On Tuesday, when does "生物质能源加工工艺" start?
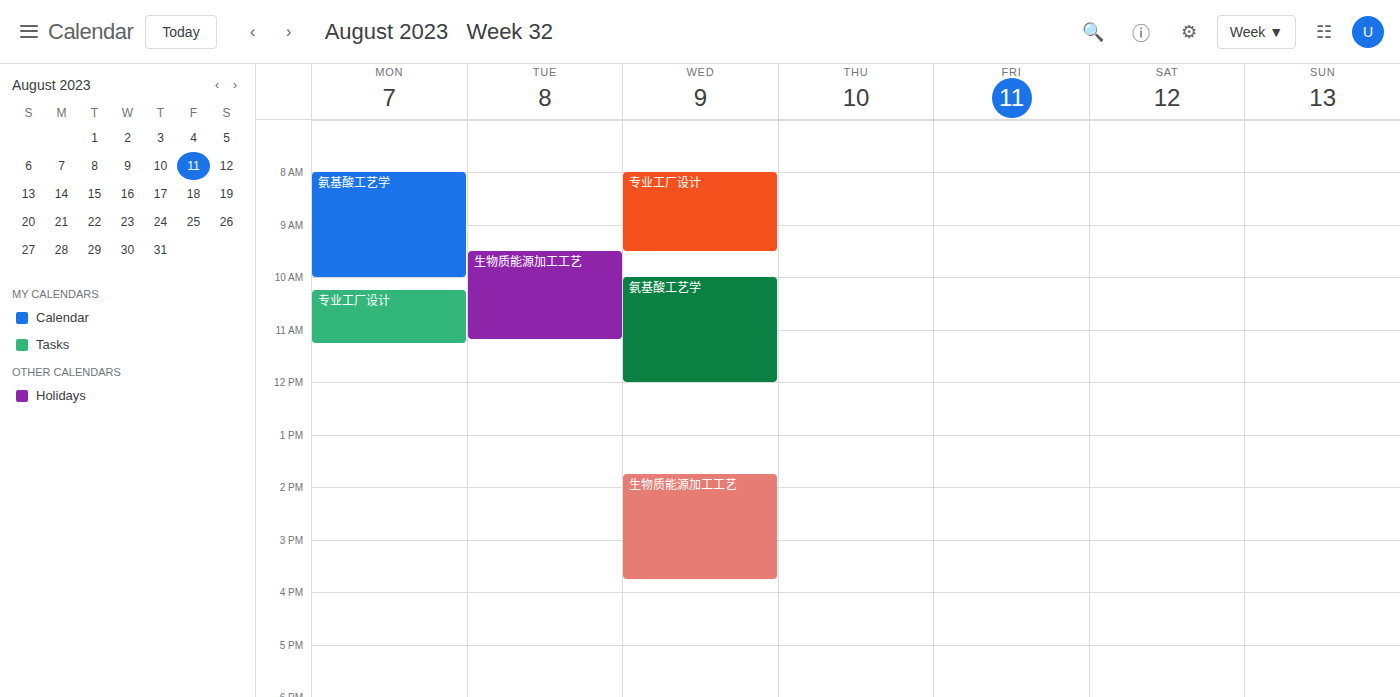
09:30